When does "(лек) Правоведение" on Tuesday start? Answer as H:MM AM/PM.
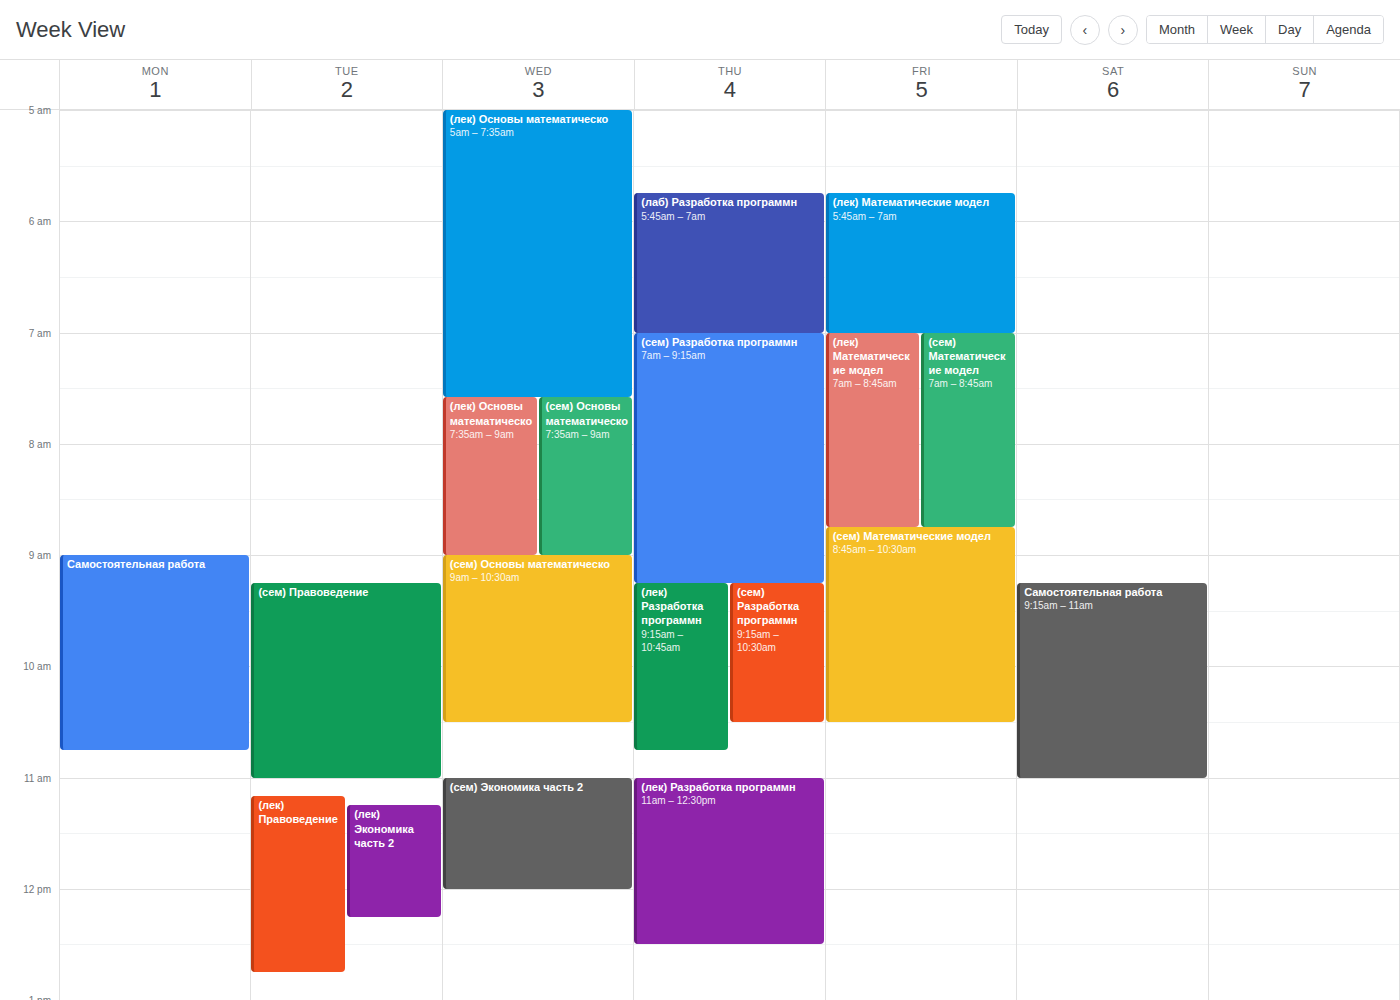
11:10 AM